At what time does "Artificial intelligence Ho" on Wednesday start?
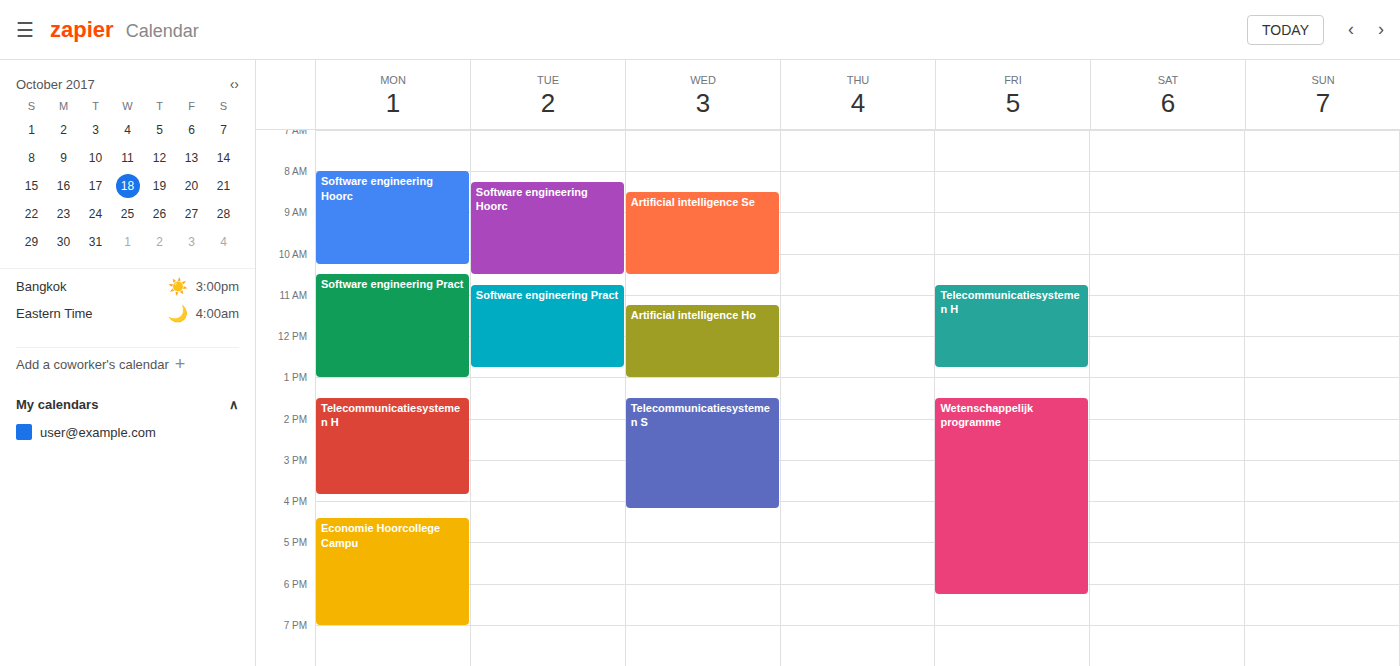
11:15 AM